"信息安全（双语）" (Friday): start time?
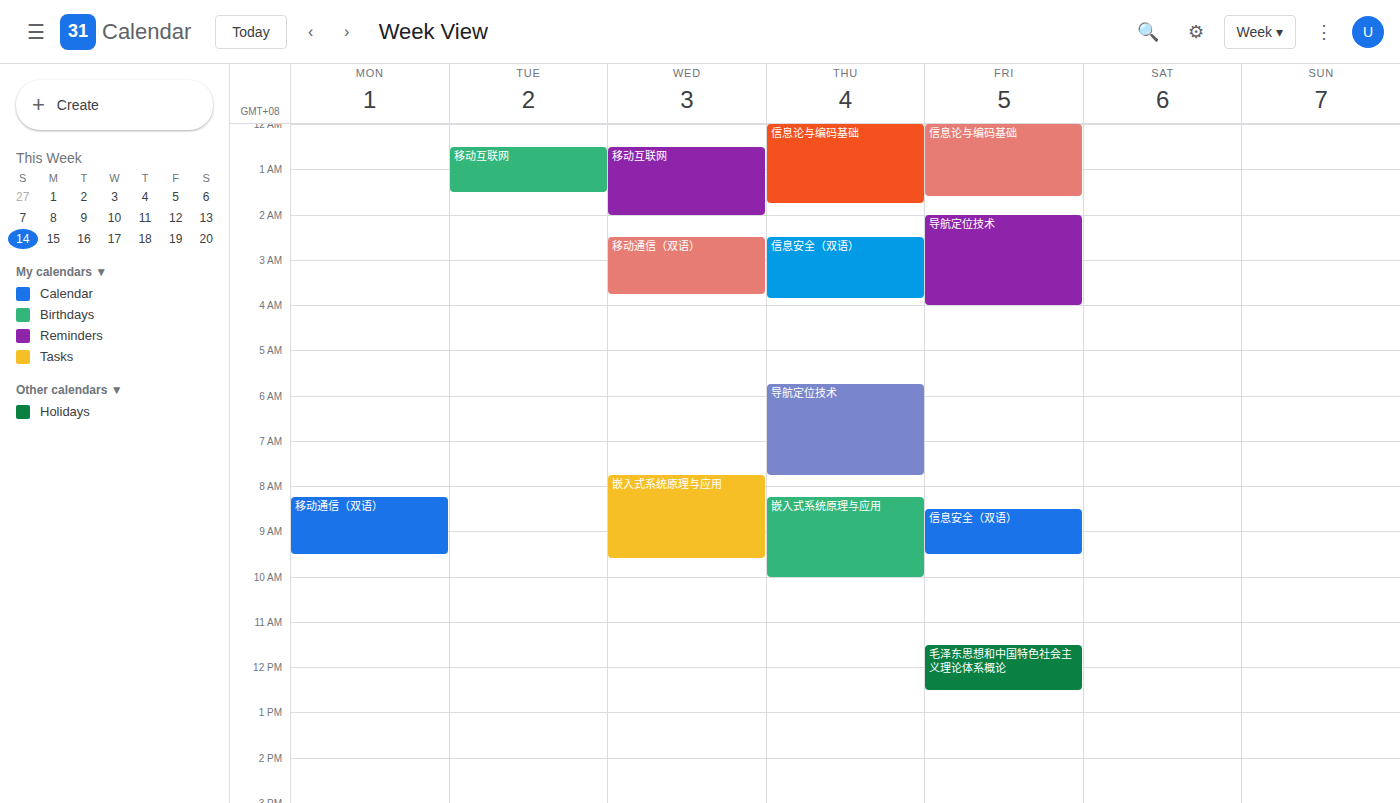
8:30 AM